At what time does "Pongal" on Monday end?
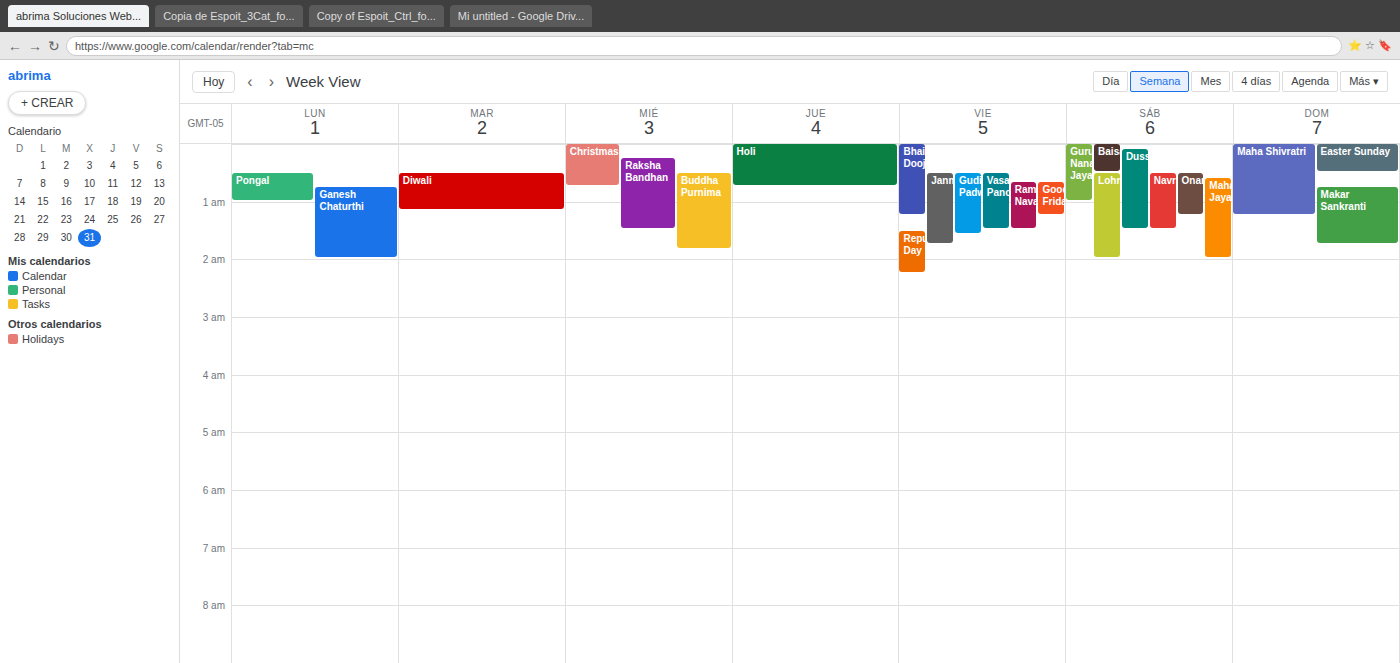
1:00 AM